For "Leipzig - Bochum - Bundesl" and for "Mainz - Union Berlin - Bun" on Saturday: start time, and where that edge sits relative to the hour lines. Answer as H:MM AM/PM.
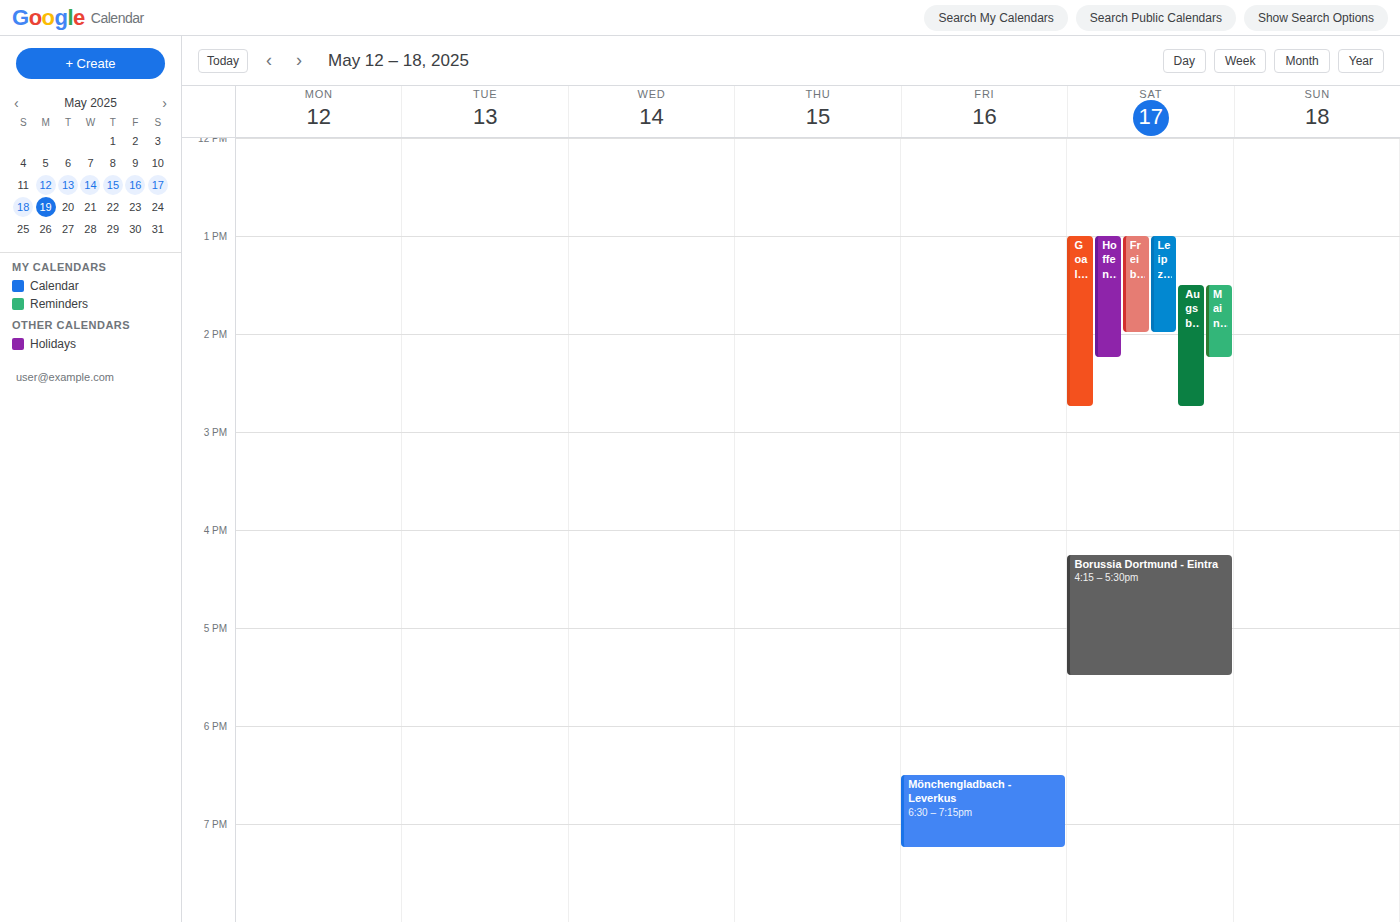
"Leipzig - Bochum - Bundesl": 1:00 PM, exactly on the 1 PM line. "Mainz - Union Berlin - Bun": 1:30 PM, halfway between the 1 PM and 2 PM lines.